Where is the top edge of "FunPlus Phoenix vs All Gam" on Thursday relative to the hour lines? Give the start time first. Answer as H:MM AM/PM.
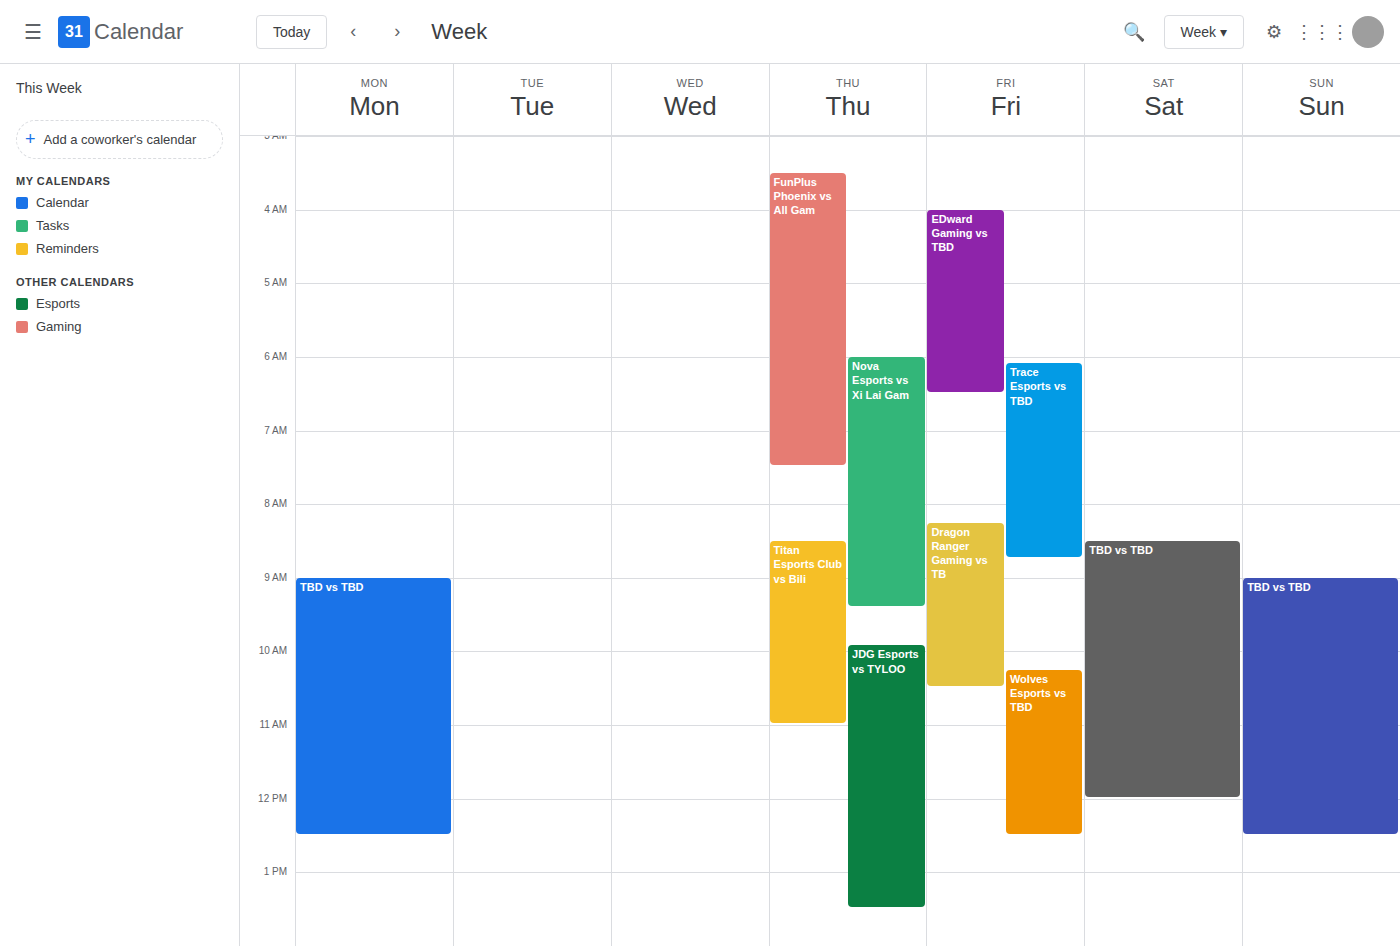
3:30 AM -- halfway between the 3 AM and 4 AM lines.